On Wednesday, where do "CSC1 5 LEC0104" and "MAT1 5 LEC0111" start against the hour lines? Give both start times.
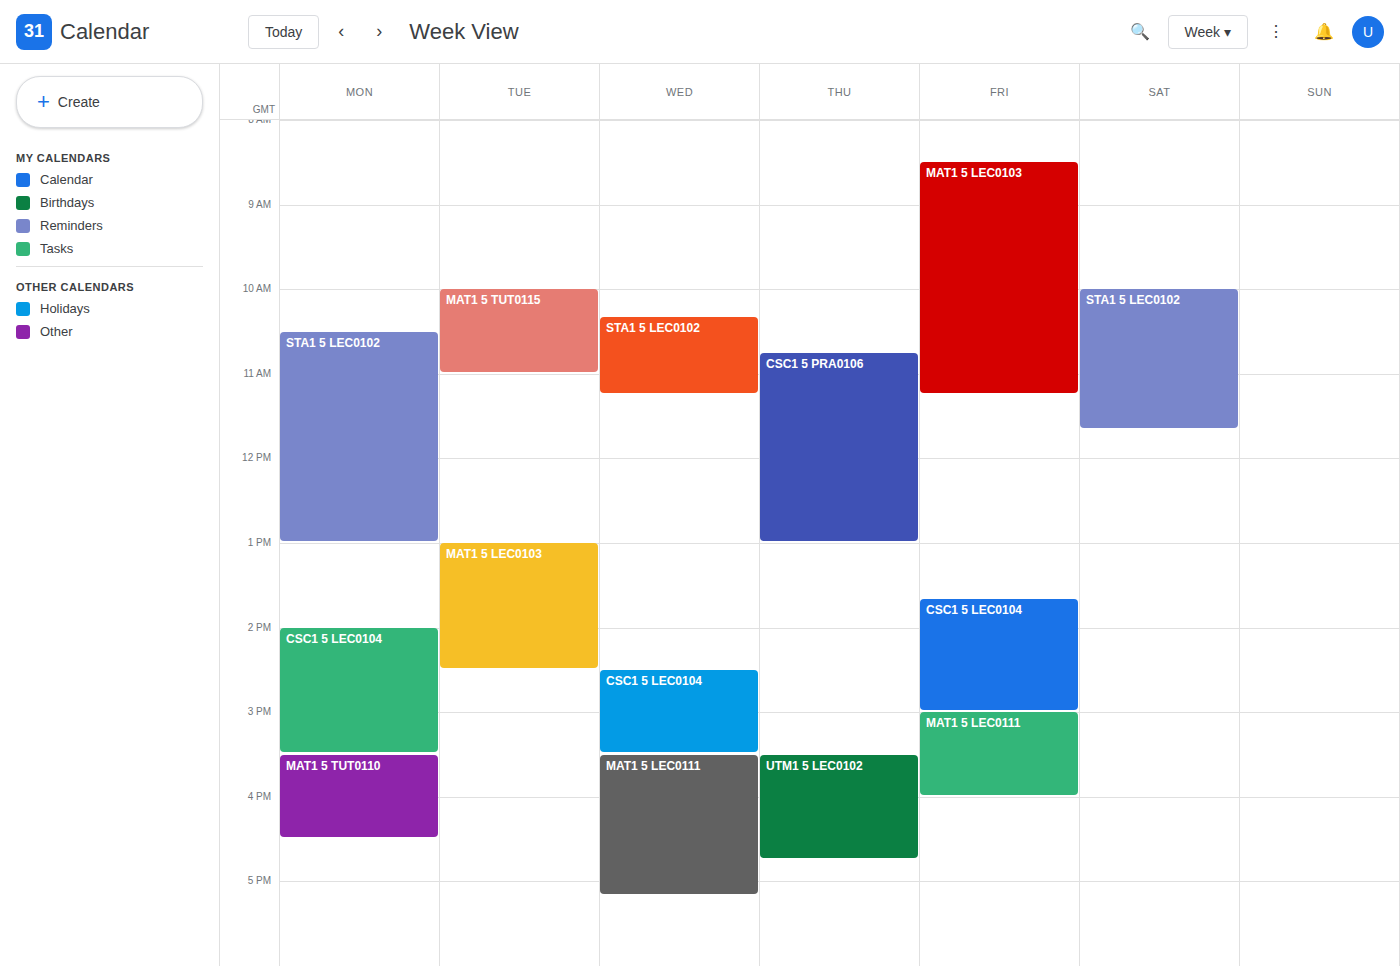
"CSC1 5 LEC0104": 2:30 PM, halfway between the 2 PM and 3 PM lines. "MAT1 5 LEC0111": 3:30 PM, halfway between the 3 PM and 4 PM lines.